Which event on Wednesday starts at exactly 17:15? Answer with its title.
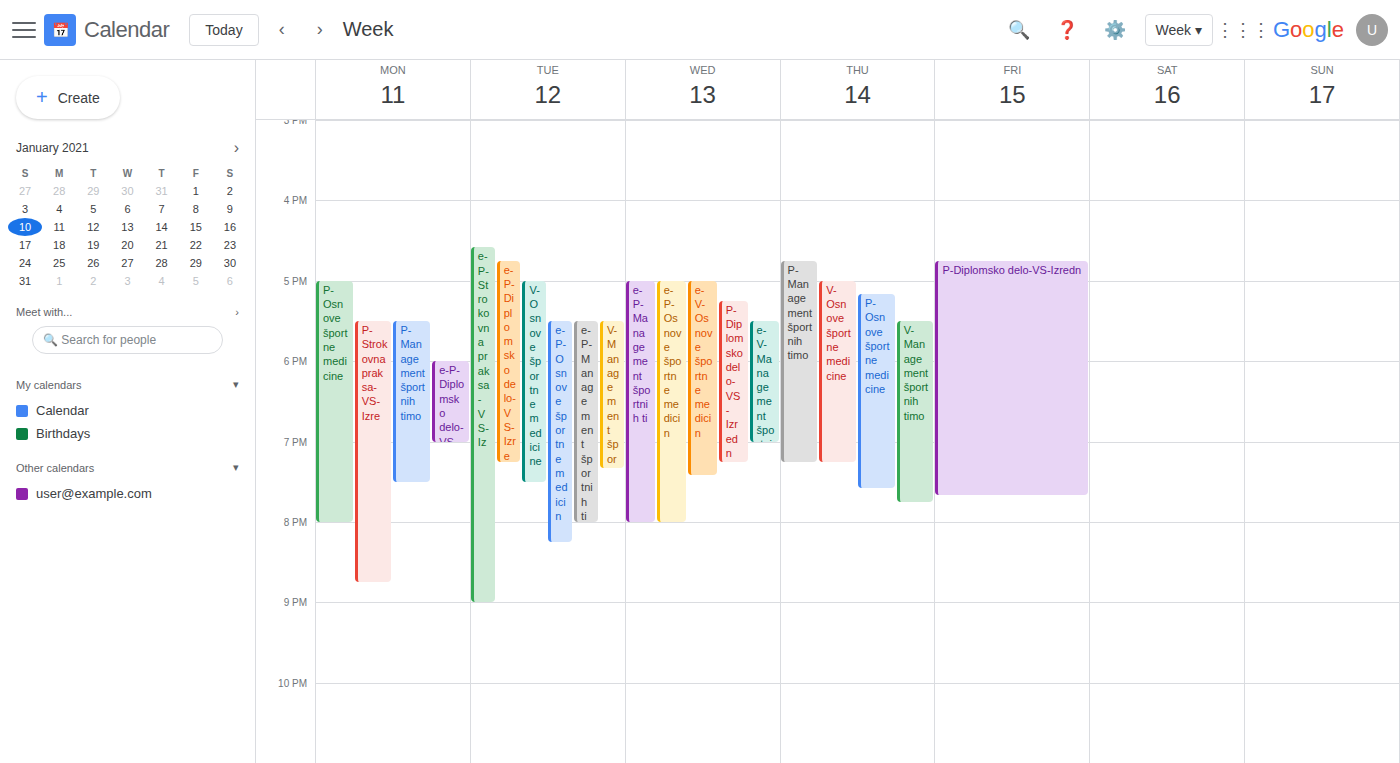
"P-Diplomsko delo-VS-Izredn"